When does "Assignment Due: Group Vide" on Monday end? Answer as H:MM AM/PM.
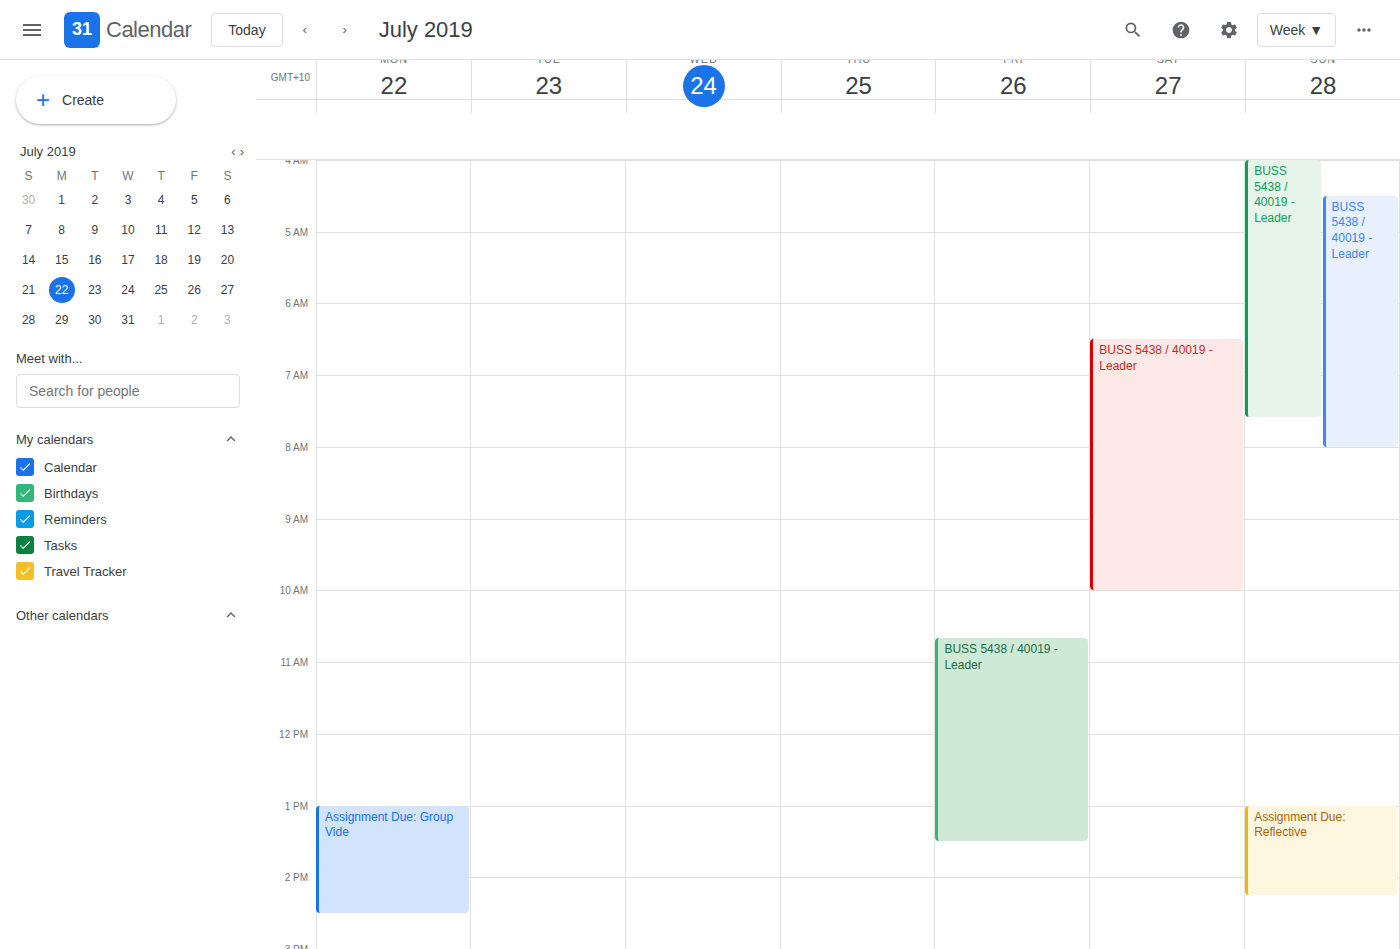
2:30 PM